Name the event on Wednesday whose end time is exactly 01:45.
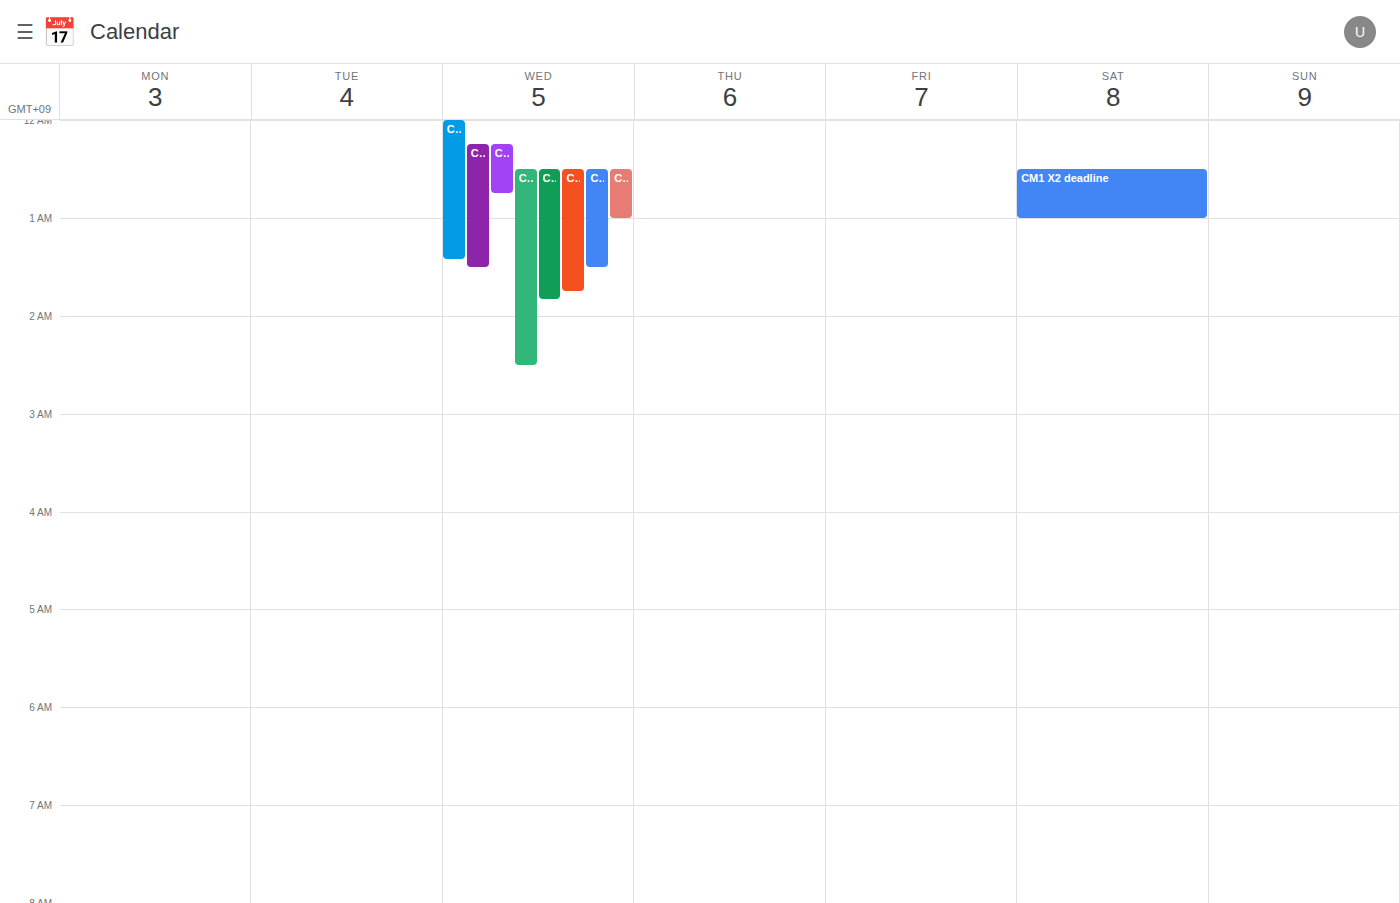
"CM1 X1 deadline"